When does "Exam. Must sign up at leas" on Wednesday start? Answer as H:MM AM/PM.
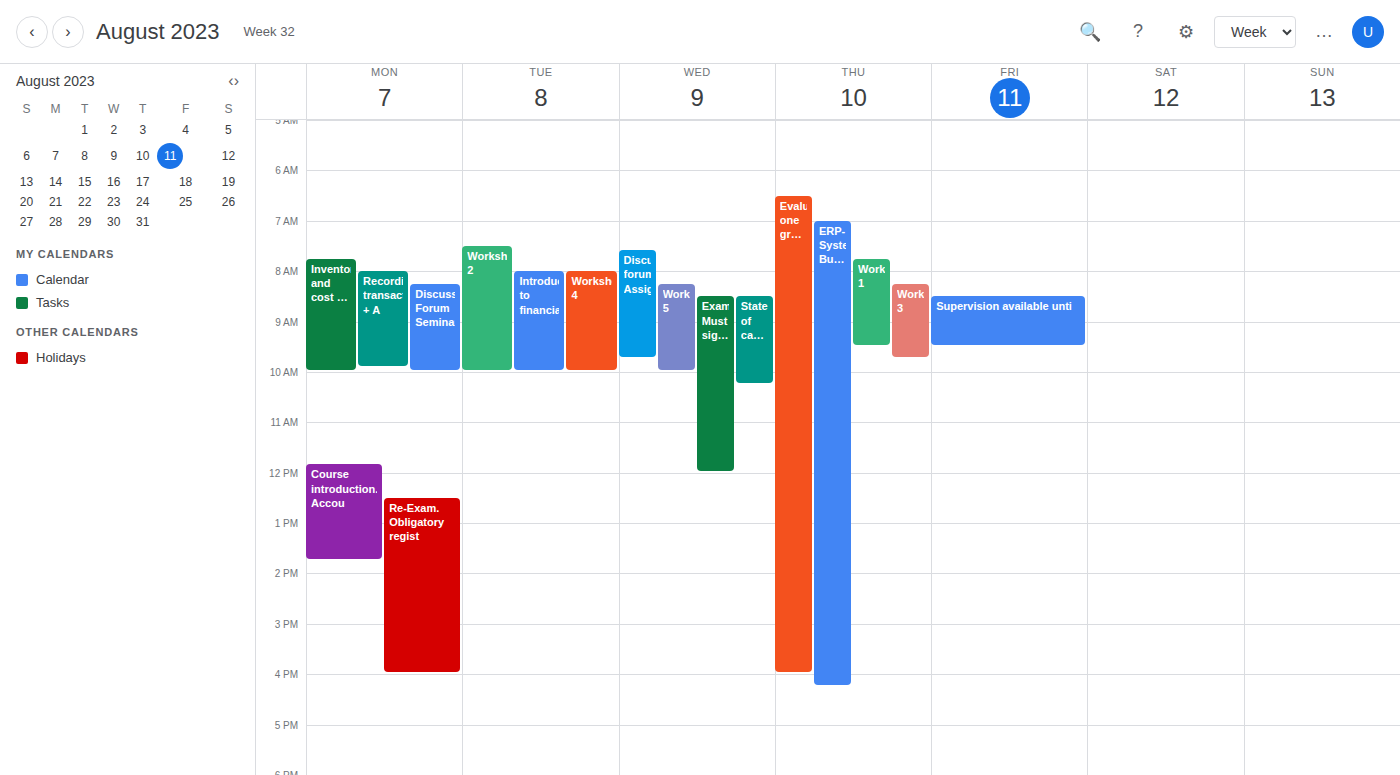
8:30 AM